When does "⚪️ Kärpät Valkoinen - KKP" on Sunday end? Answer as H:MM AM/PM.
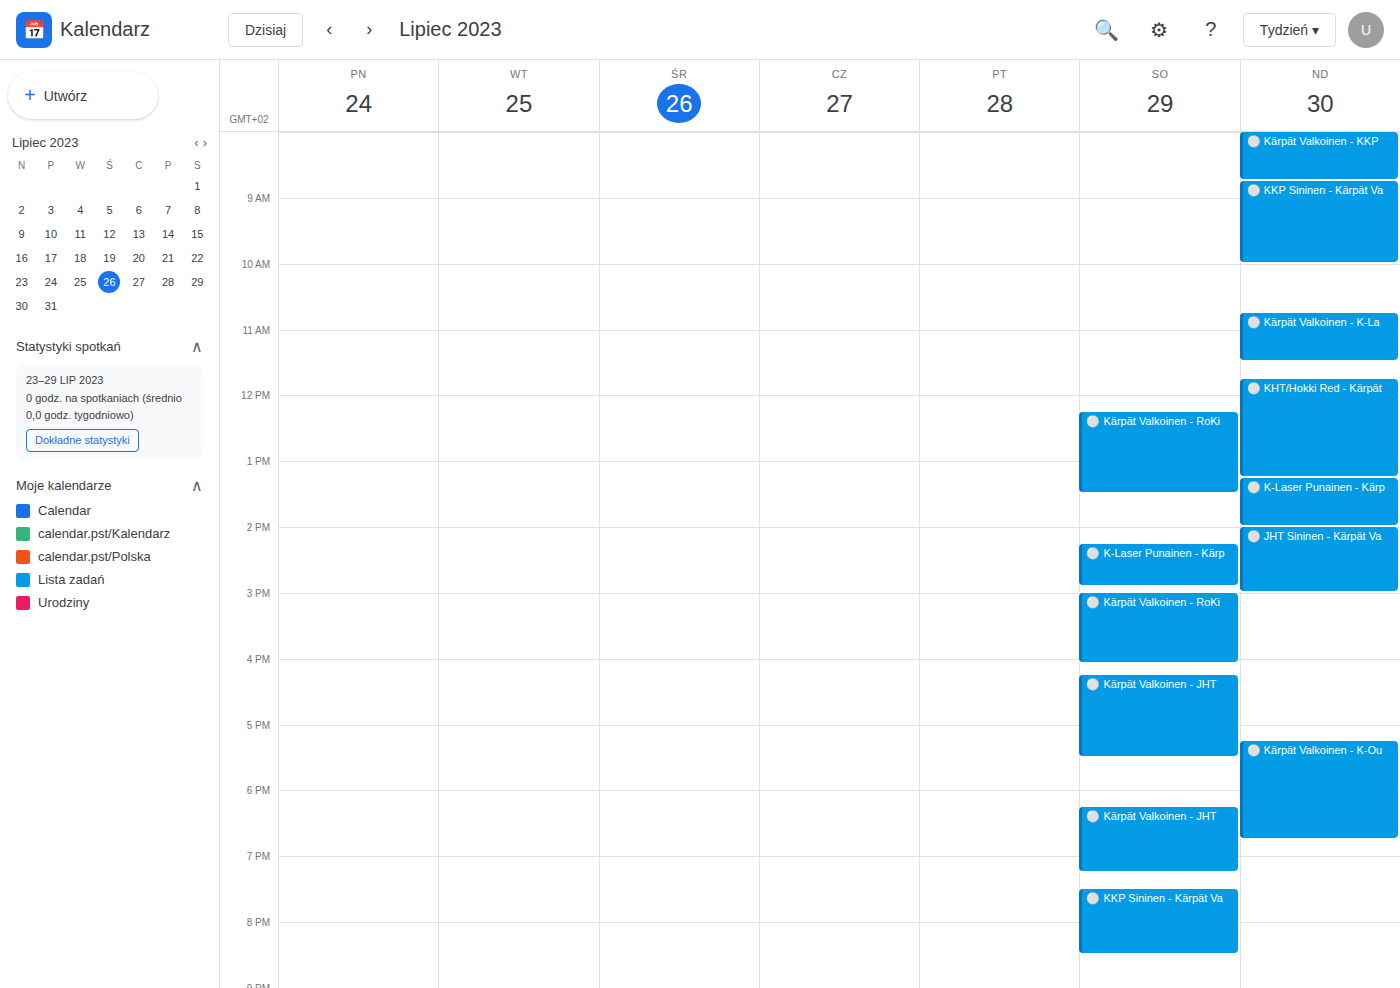
8:45 AM